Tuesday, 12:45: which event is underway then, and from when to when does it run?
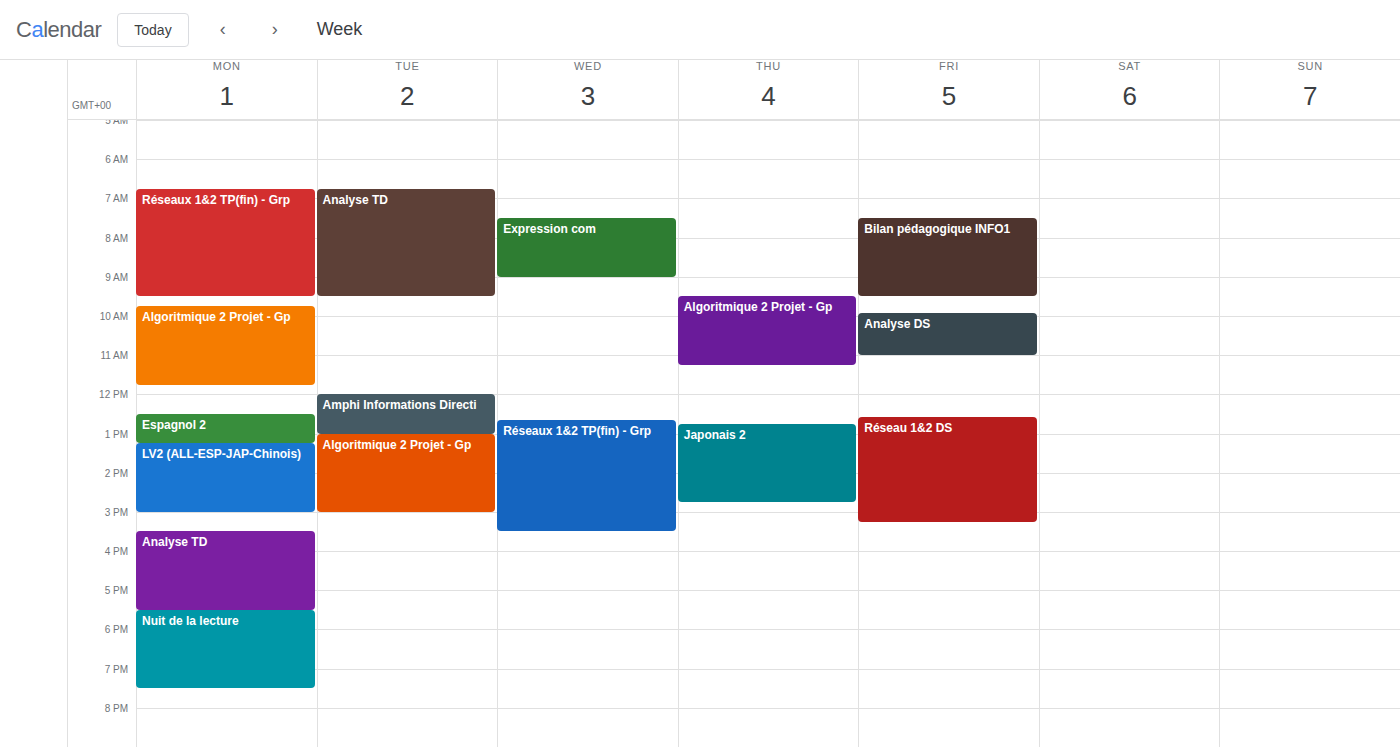
"Amphi Informations Directi", 12:00 to 13:00